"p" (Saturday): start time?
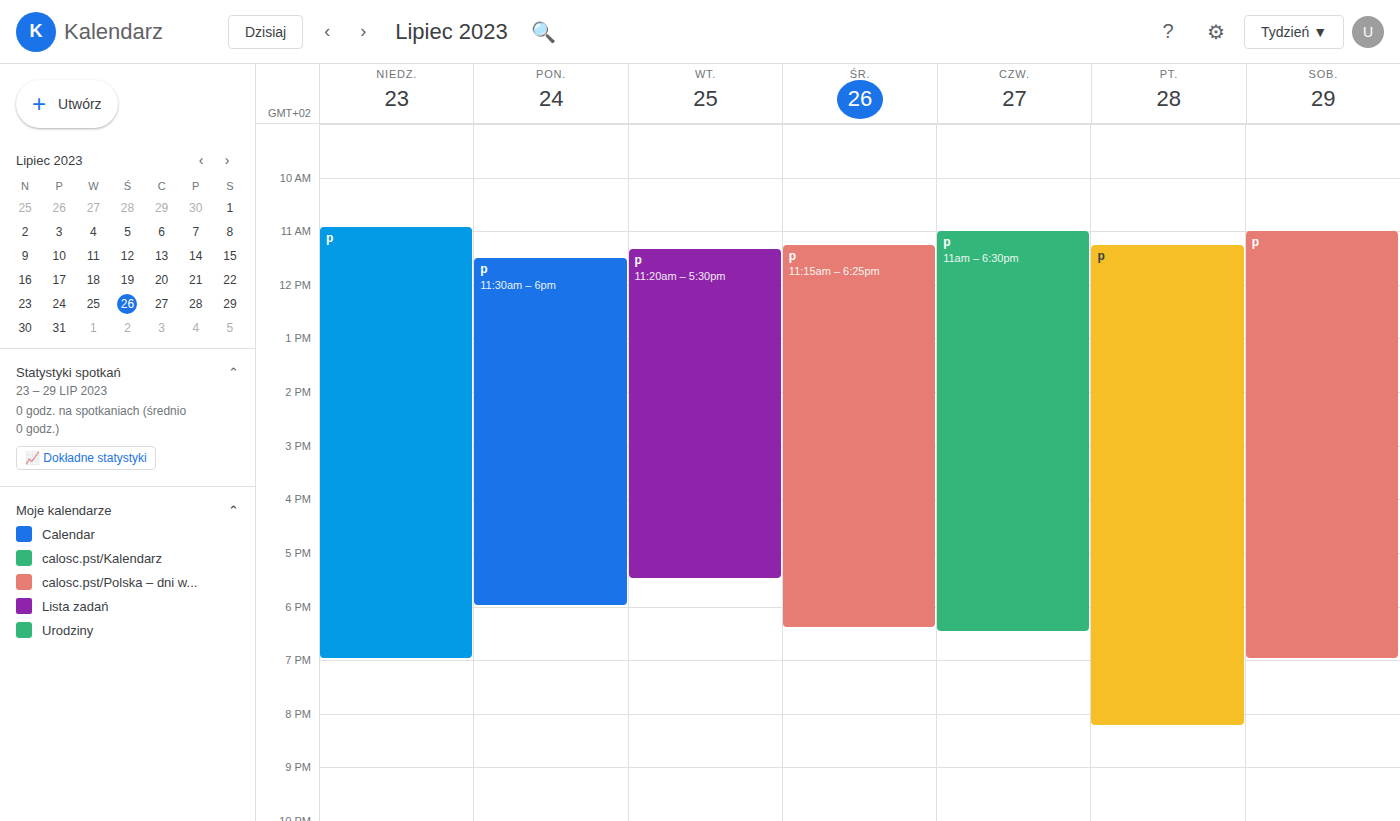
11:00 AM